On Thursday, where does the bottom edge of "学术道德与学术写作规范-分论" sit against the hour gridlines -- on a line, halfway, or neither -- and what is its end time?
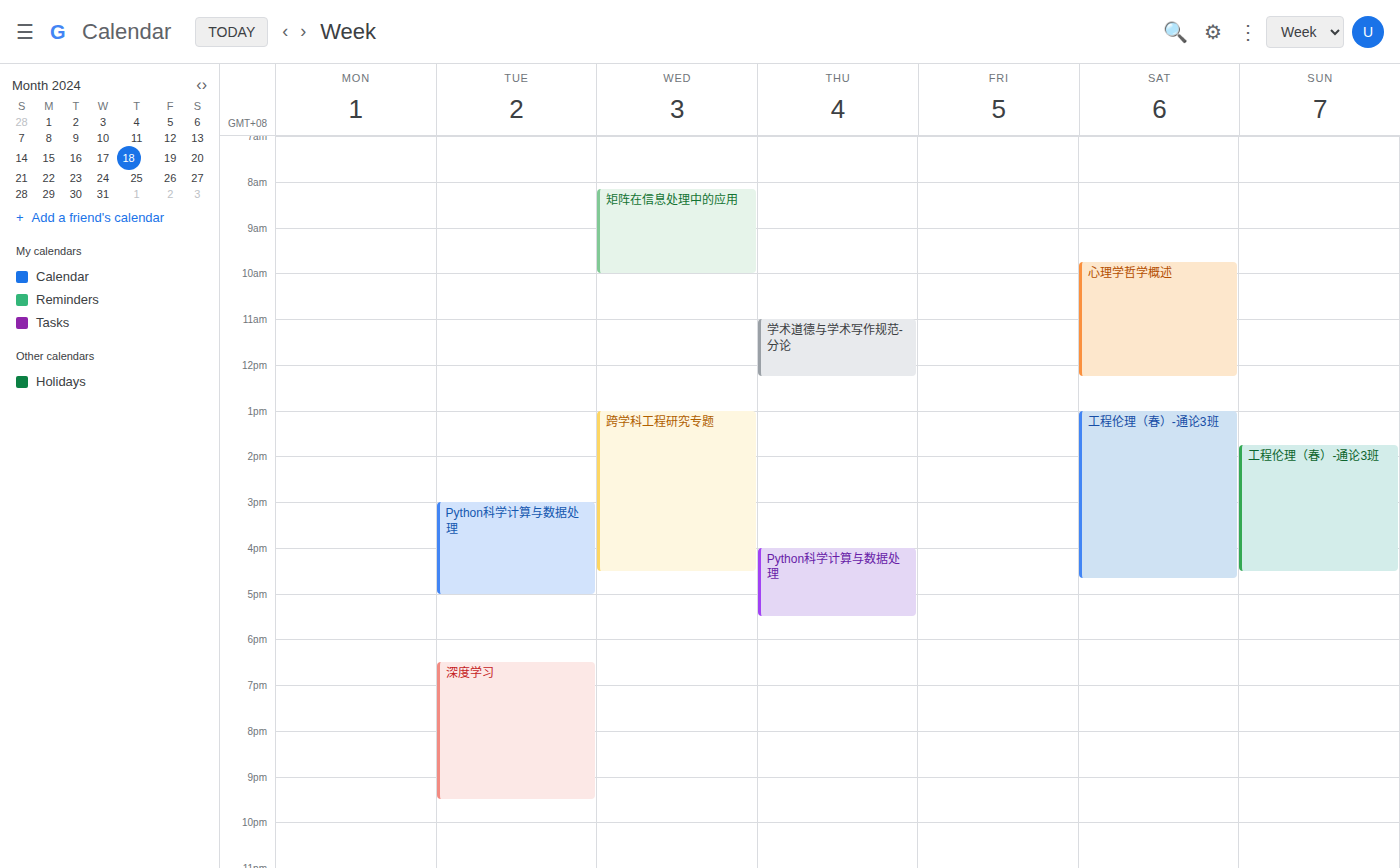
12:15 PM -- neither: a quarter of the way from the 12 PM line to the 1 PM line.